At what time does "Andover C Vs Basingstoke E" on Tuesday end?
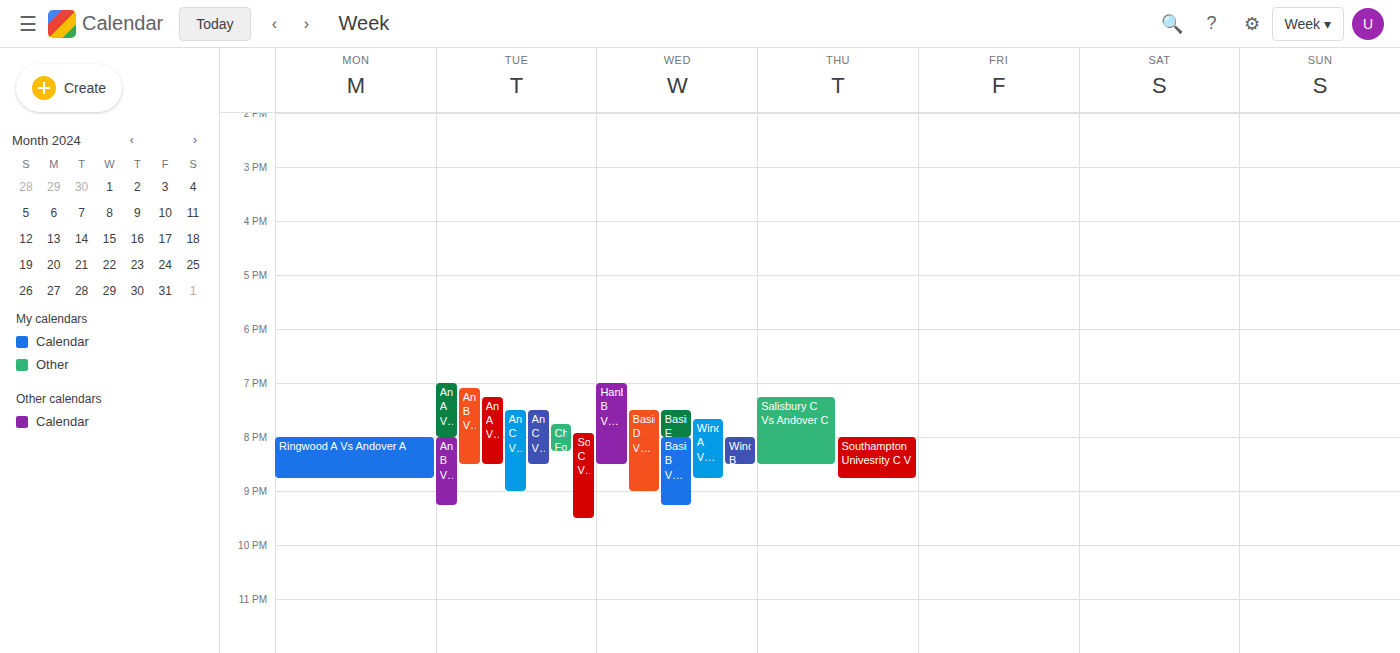
9:00 PM